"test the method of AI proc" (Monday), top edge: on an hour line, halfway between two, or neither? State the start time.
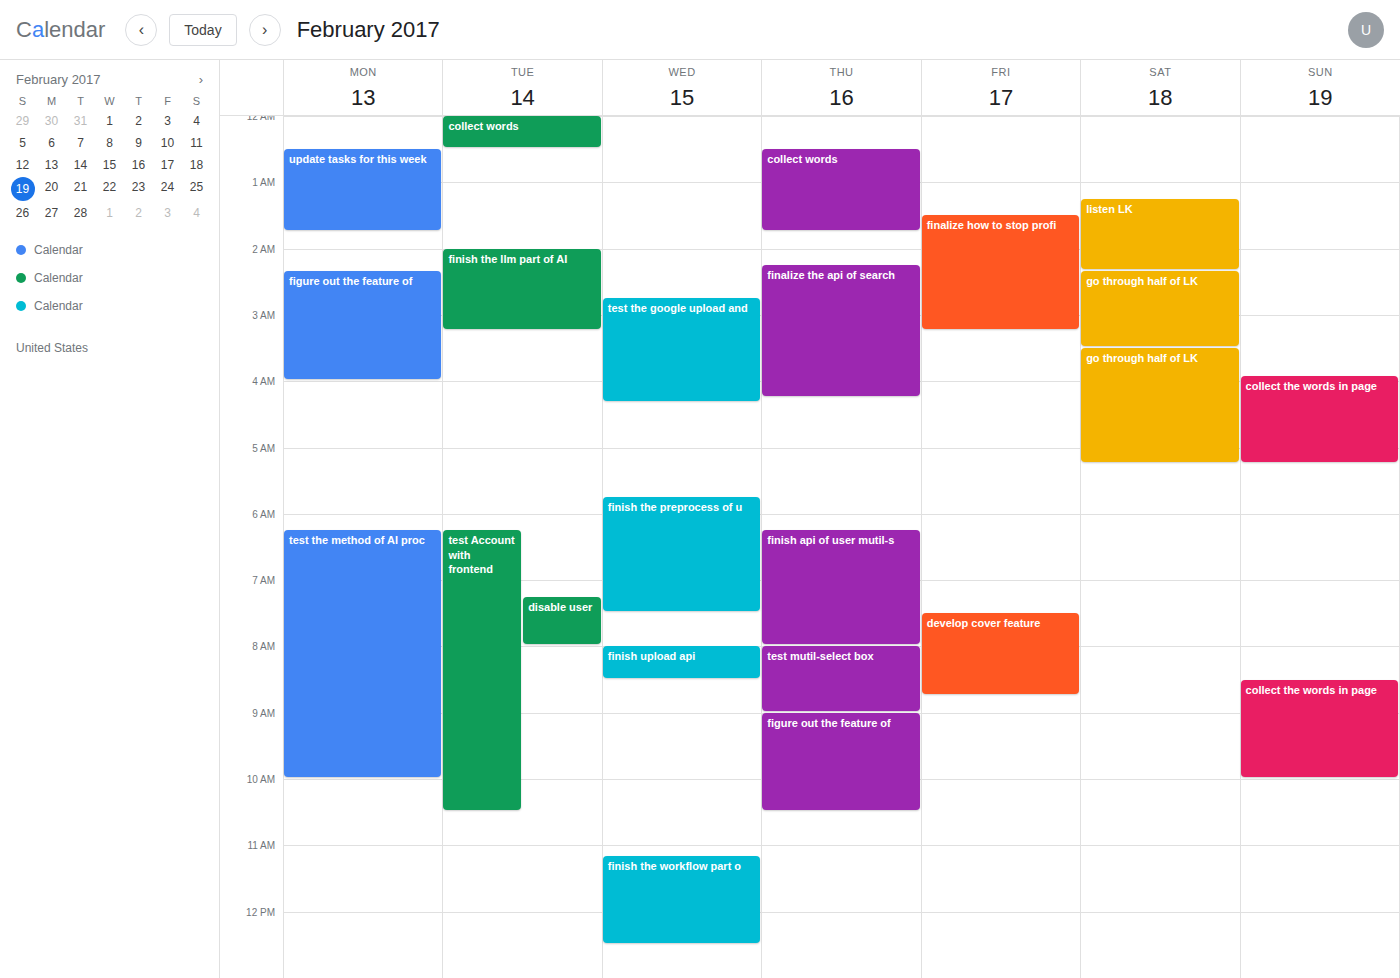
6:15 AM -- neither: a quarter of the way from the 6 AM line to the 7 AM line.